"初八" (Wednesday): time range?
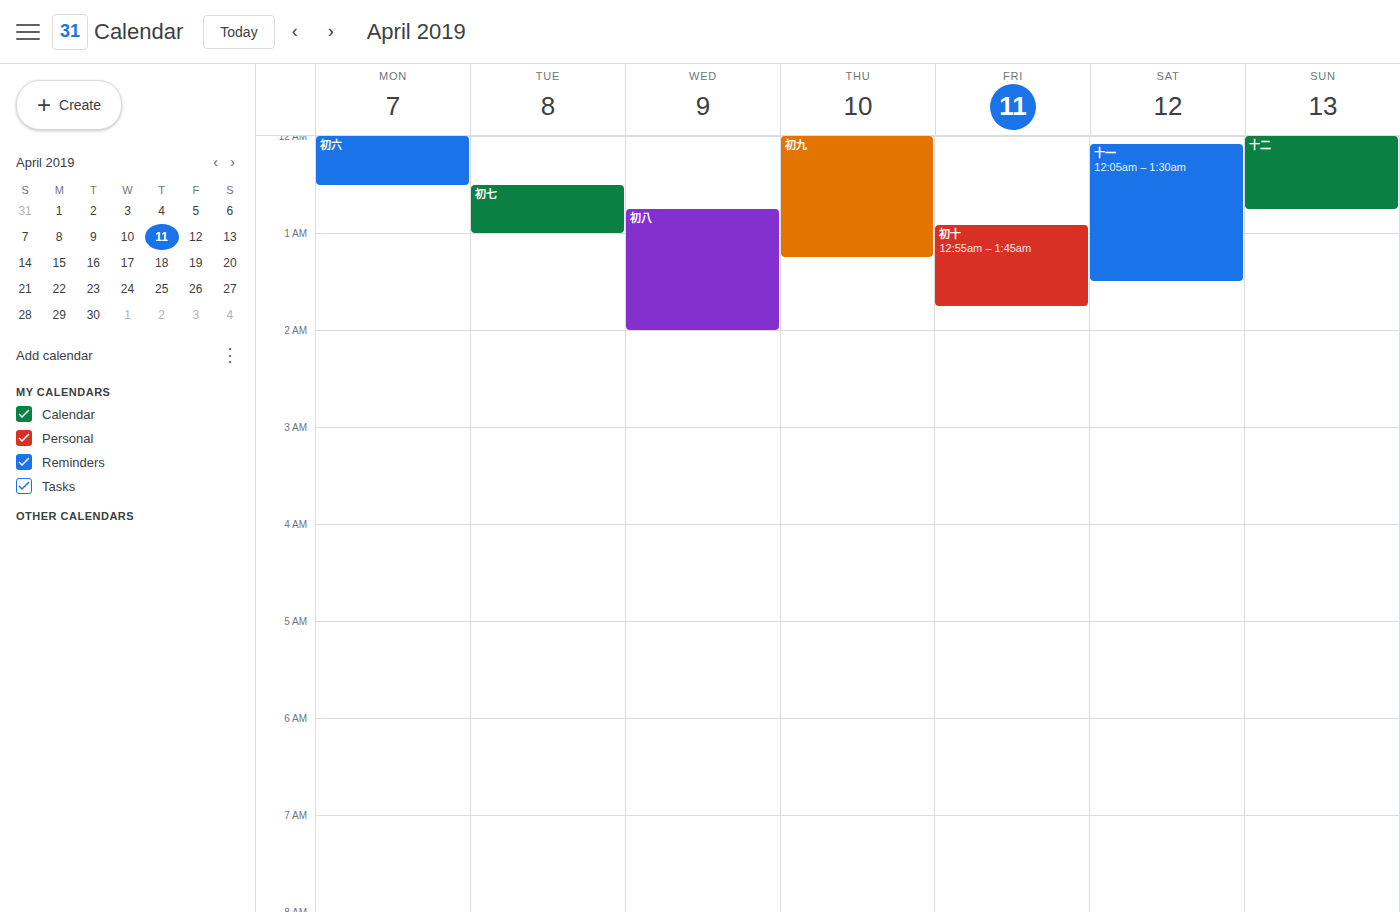
12:45 AM to 2:00 AM